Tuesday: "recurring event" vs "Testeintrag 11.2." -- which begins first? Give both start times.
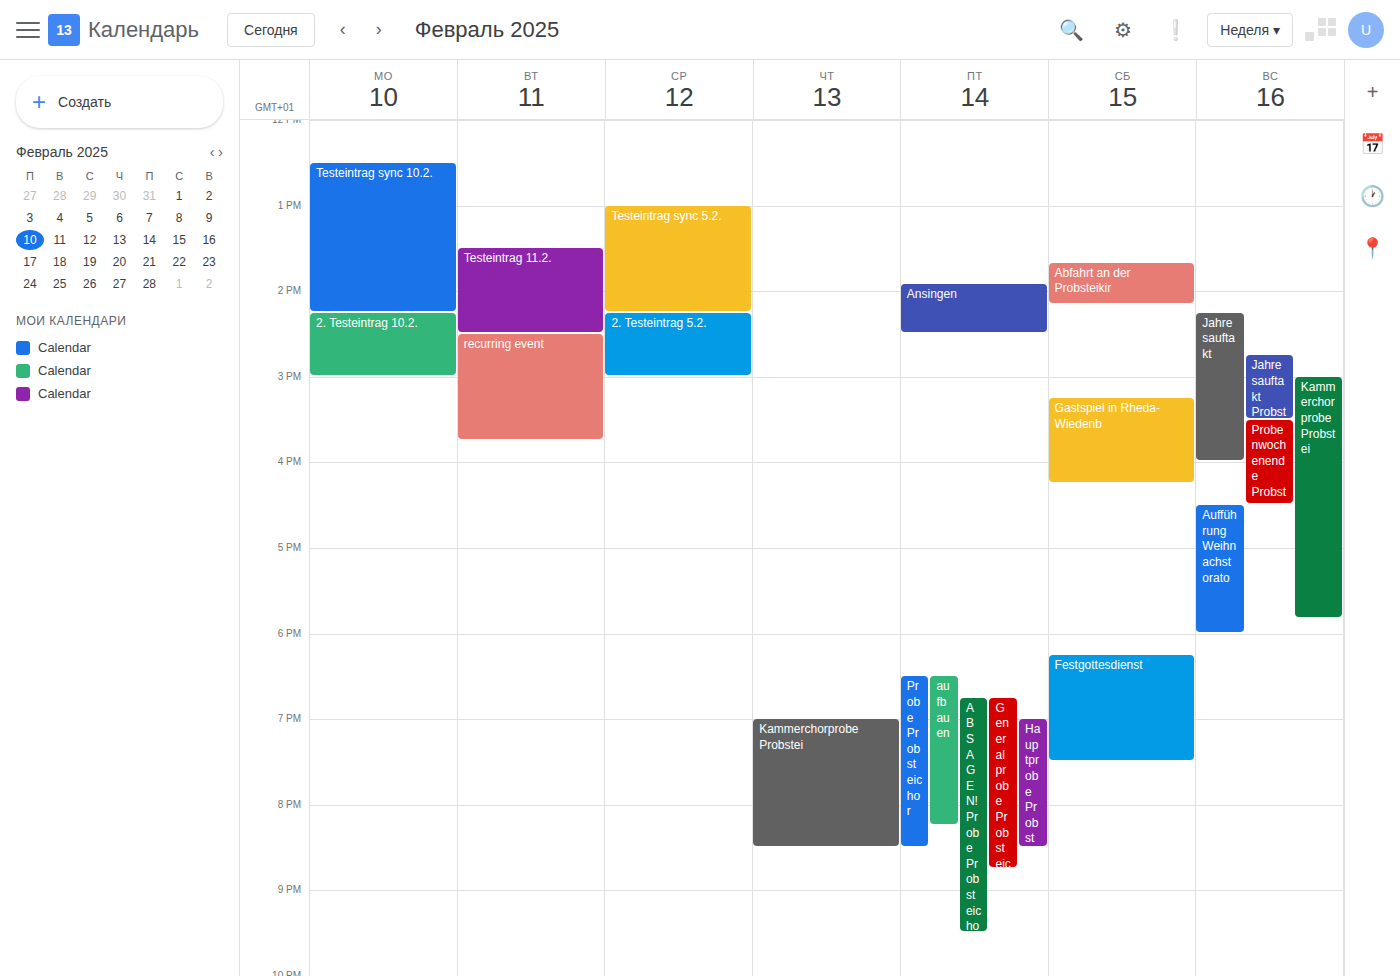
"Testeintrag 11.2." 1:30 PM; "recurring event" 2:30 PM.